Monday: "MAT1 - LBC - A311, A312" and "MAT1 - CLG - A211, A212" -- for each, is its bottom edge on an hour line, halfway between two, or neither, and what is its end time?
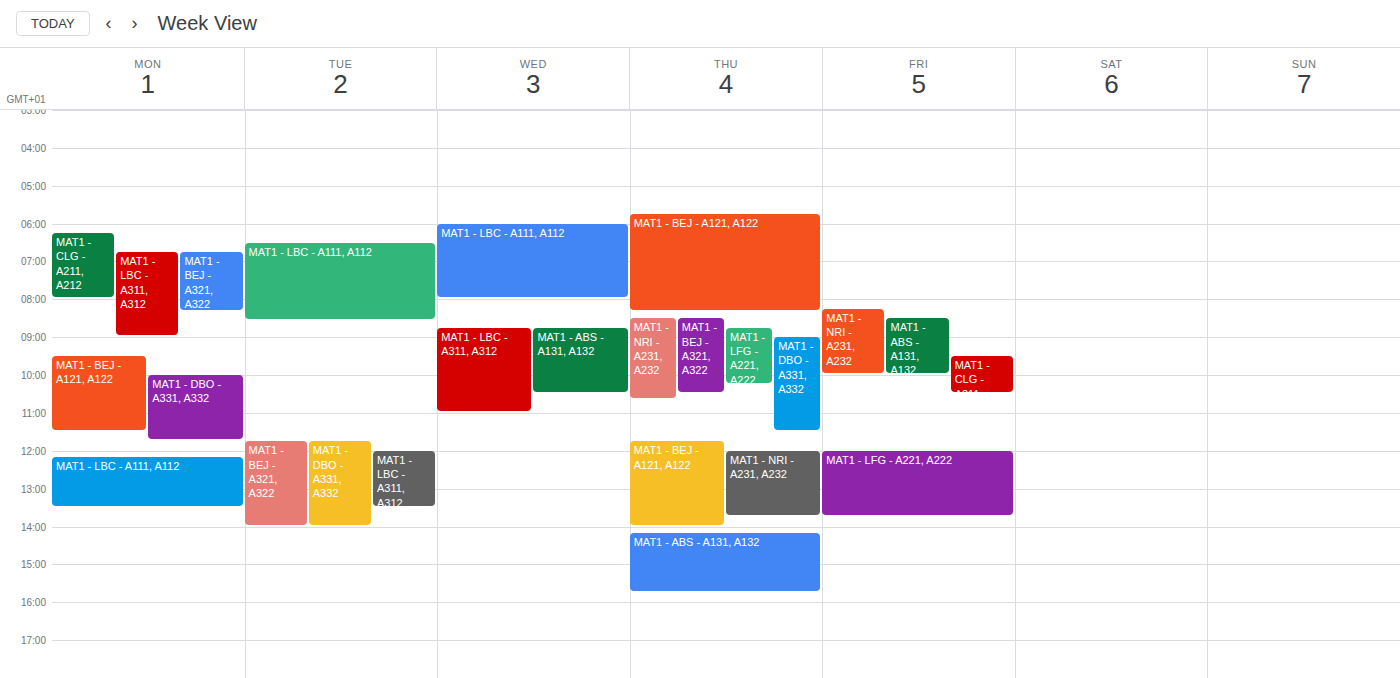
"MAT1 - LBC - A311, A312": 9:00 AM, exactly on the 9 AM line. "MAT1 - CLG - A211, A212": 8:00 AM, exactly on the 8 AM line.